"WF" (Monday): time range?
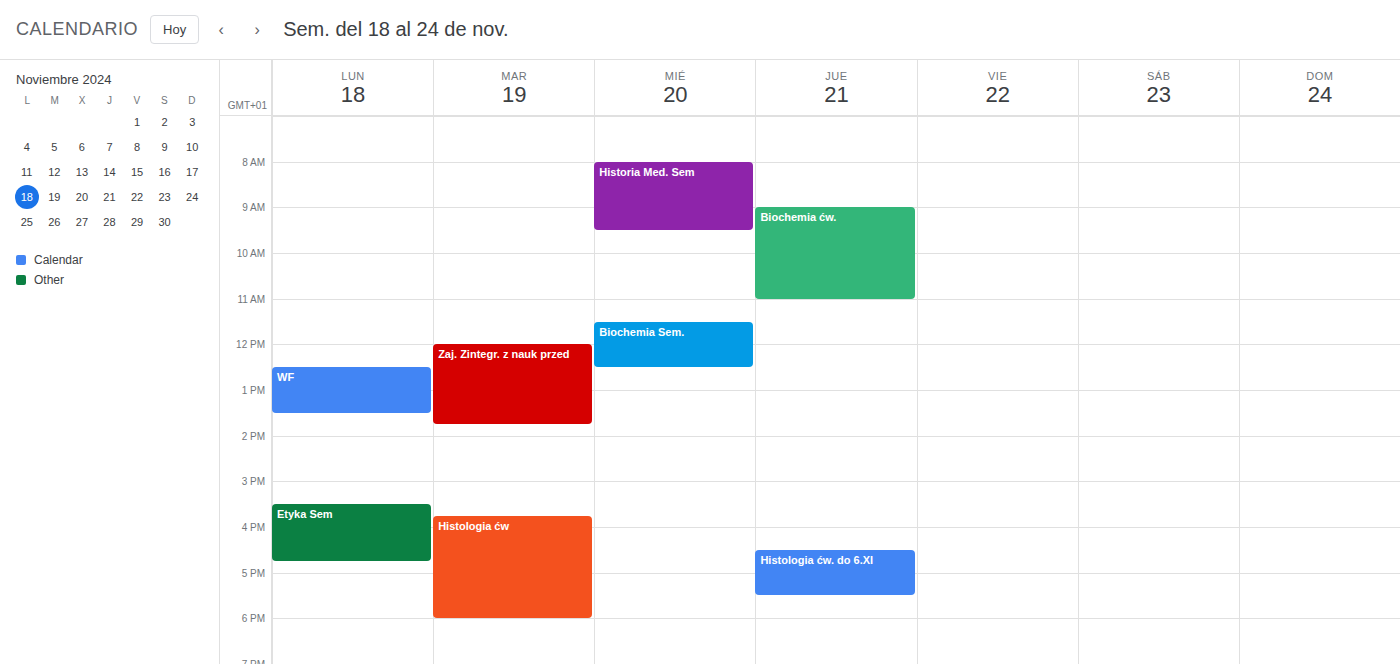
12:30 to 13:30